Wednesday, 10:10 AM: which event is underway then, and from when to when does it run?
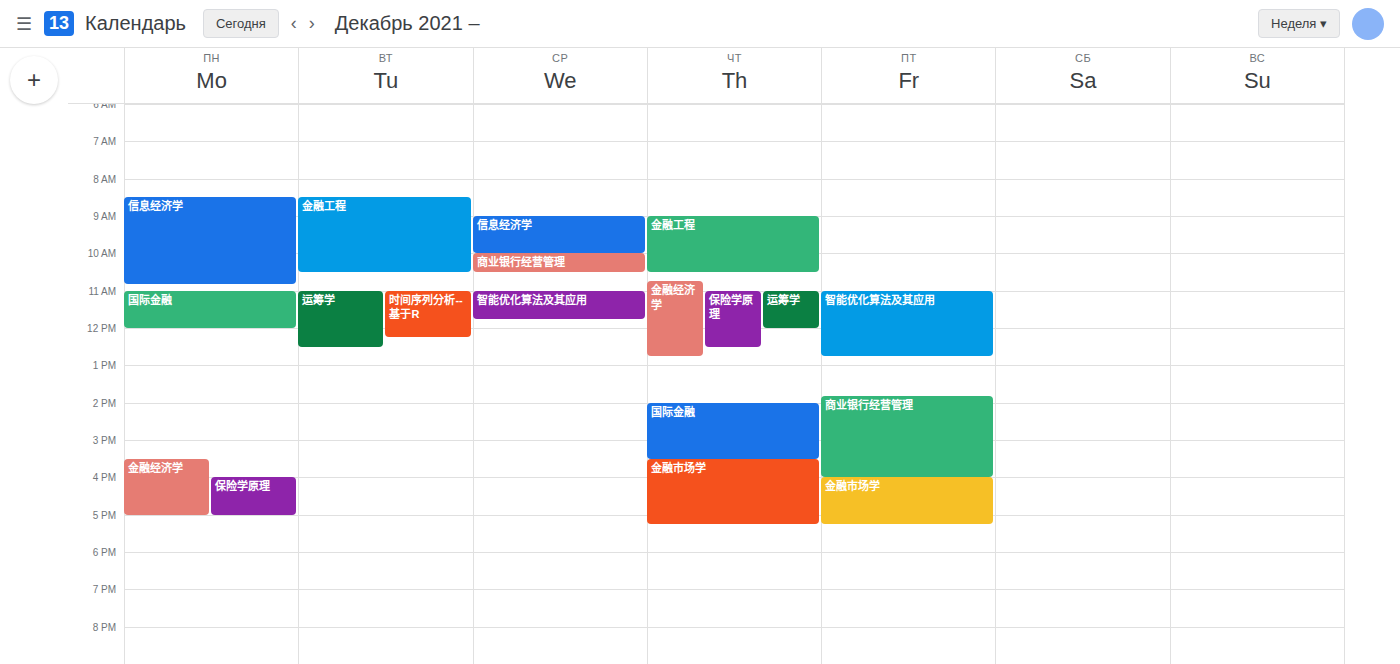
"商业银行经营管理", 10:00 AM to 10:30 AM